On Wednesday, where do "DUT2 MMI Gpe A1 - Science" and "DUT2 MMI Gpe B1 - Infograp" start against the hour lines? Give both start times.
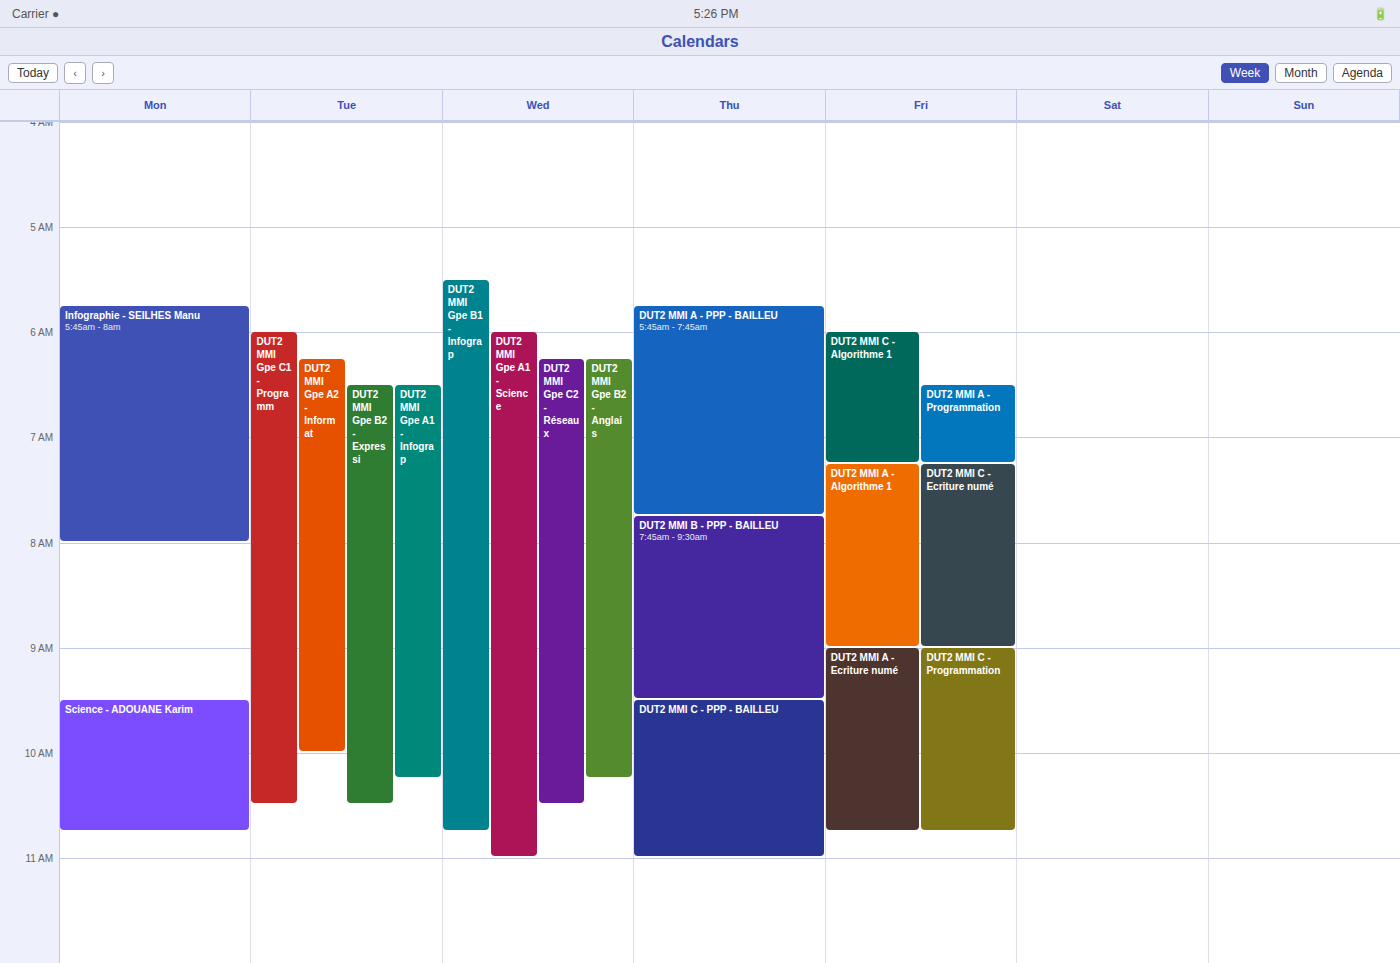
"DUT2 MMI Gpe A1 - Science": 6:00 AM, exactly on the 6 AM line. "DUT2 MMI Gpe B1 - Infograp": 5:30 AM, halfway between the 5 AM and 6 AM lines.